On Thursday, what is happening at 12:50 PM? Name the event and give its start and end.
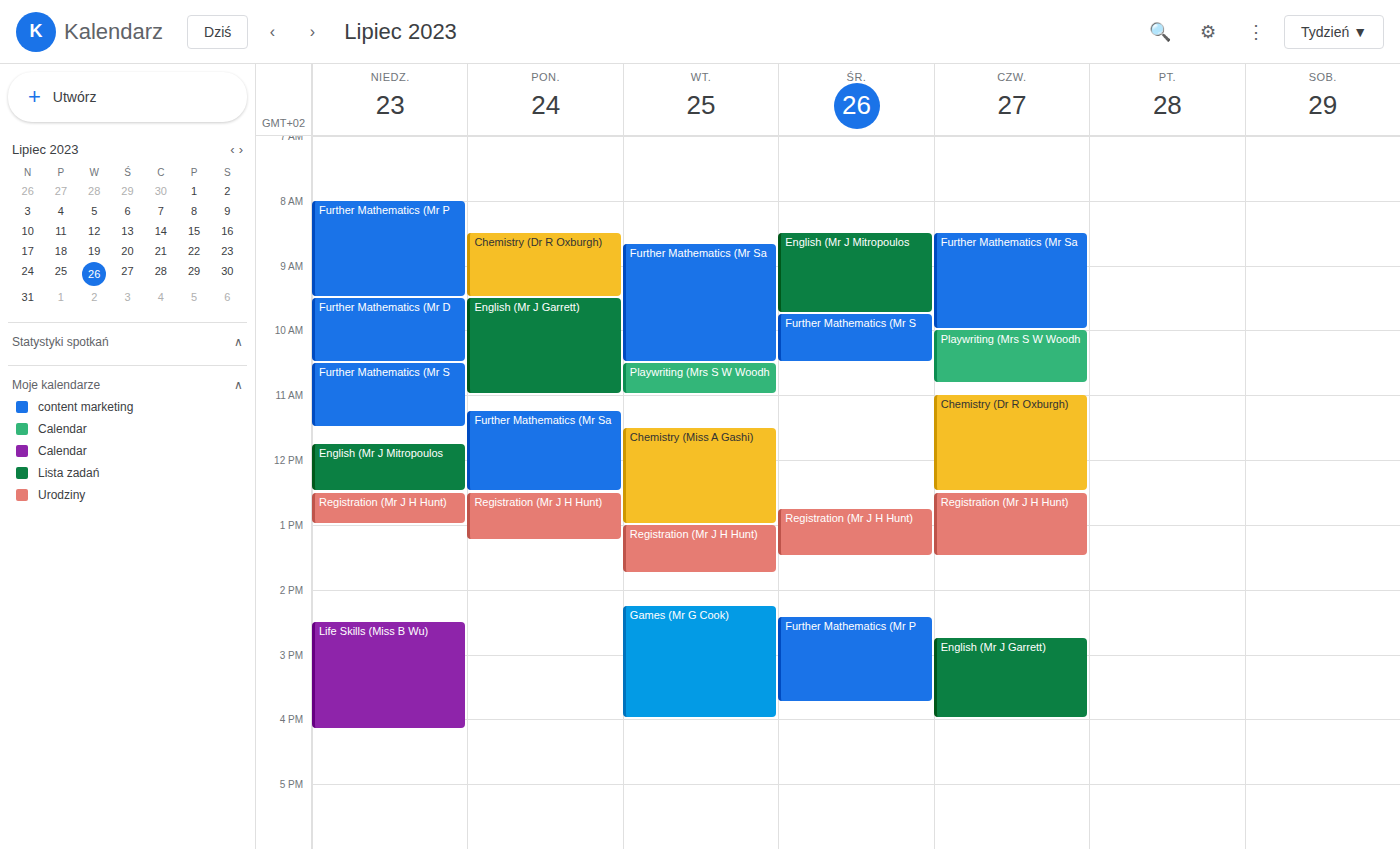
"Registration (Mr J H Hunt)", 12:30 PM to 1:30 PM